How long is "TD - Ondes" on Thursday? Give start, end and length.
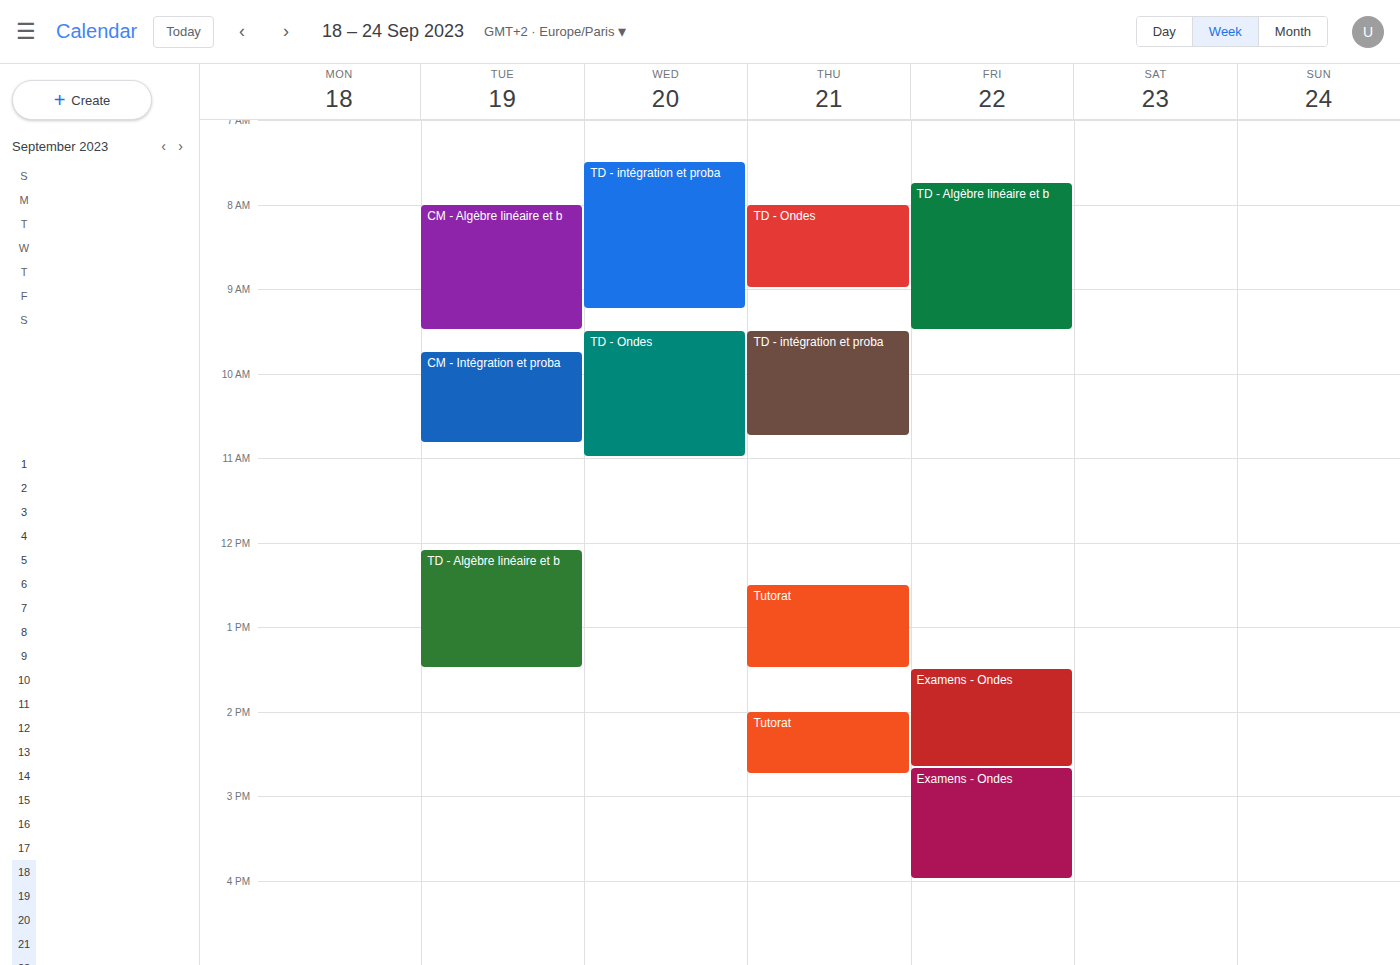
8:00 AM to 9:00 AM, 1 hour